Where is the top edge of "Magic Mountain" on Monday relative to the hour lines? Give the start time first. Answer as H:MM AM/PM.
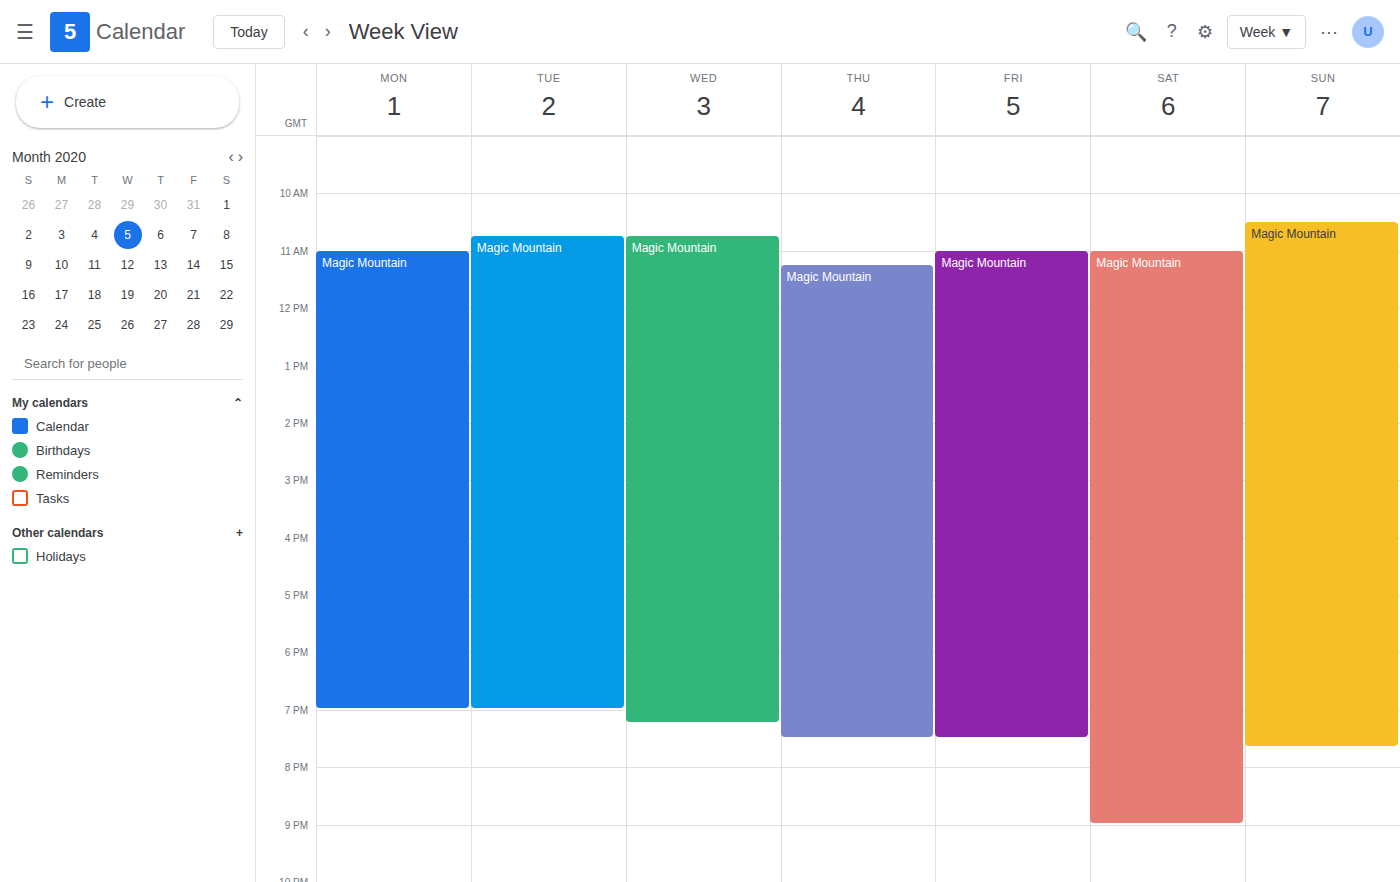
11:00 AM -- exactly on the 11 AM line.